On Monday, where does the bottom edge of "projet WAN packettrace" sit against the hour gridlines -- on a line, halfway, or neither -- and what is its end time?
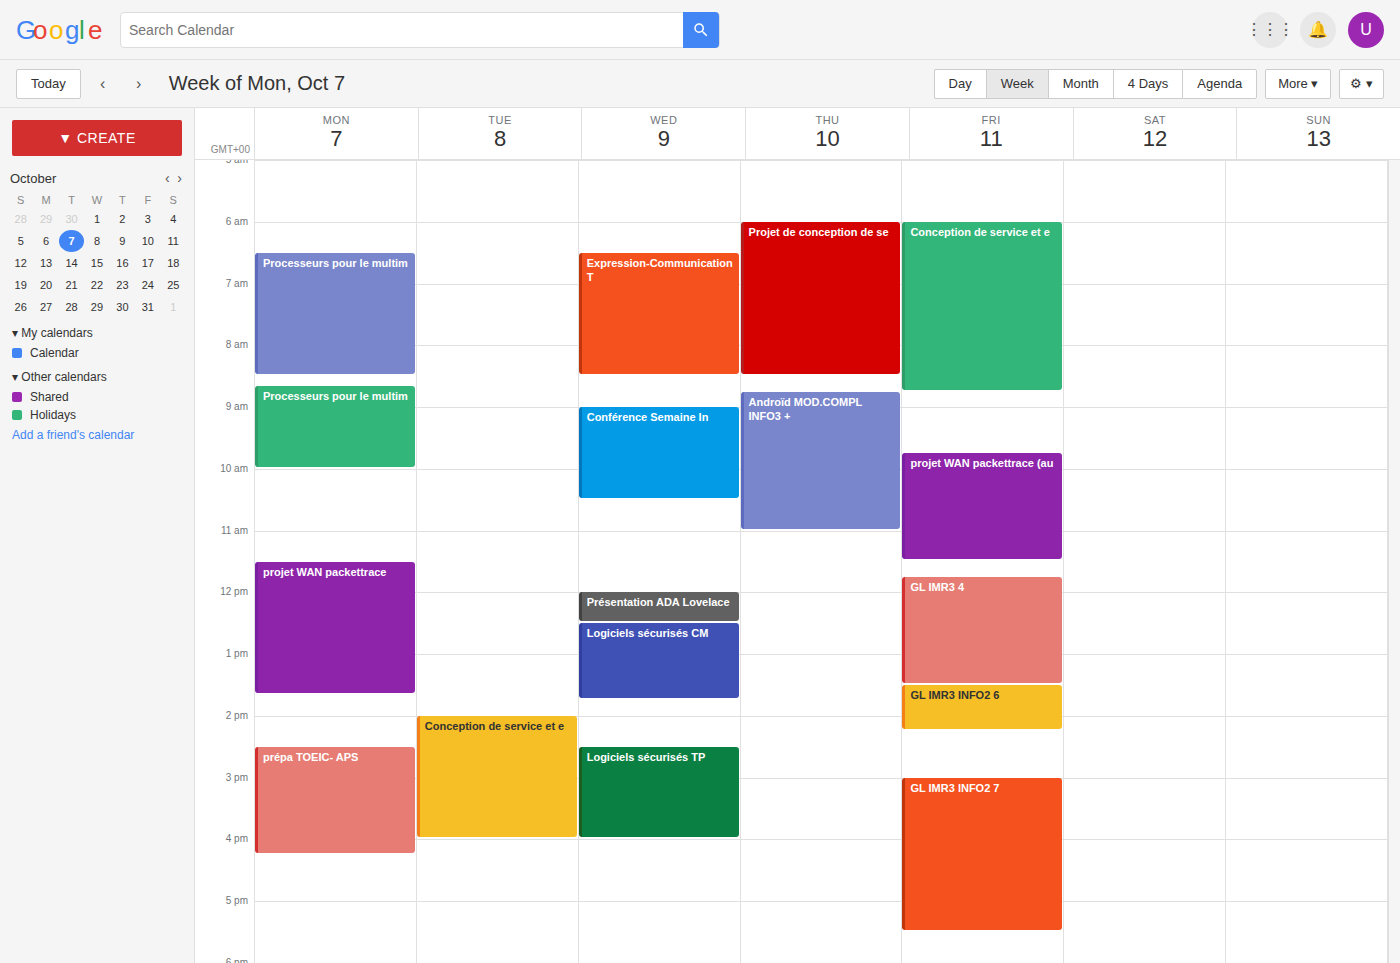
1:40 PM -- neither: 40 minutes below the 1 PM line and 20 minutes above the 2 PM line.